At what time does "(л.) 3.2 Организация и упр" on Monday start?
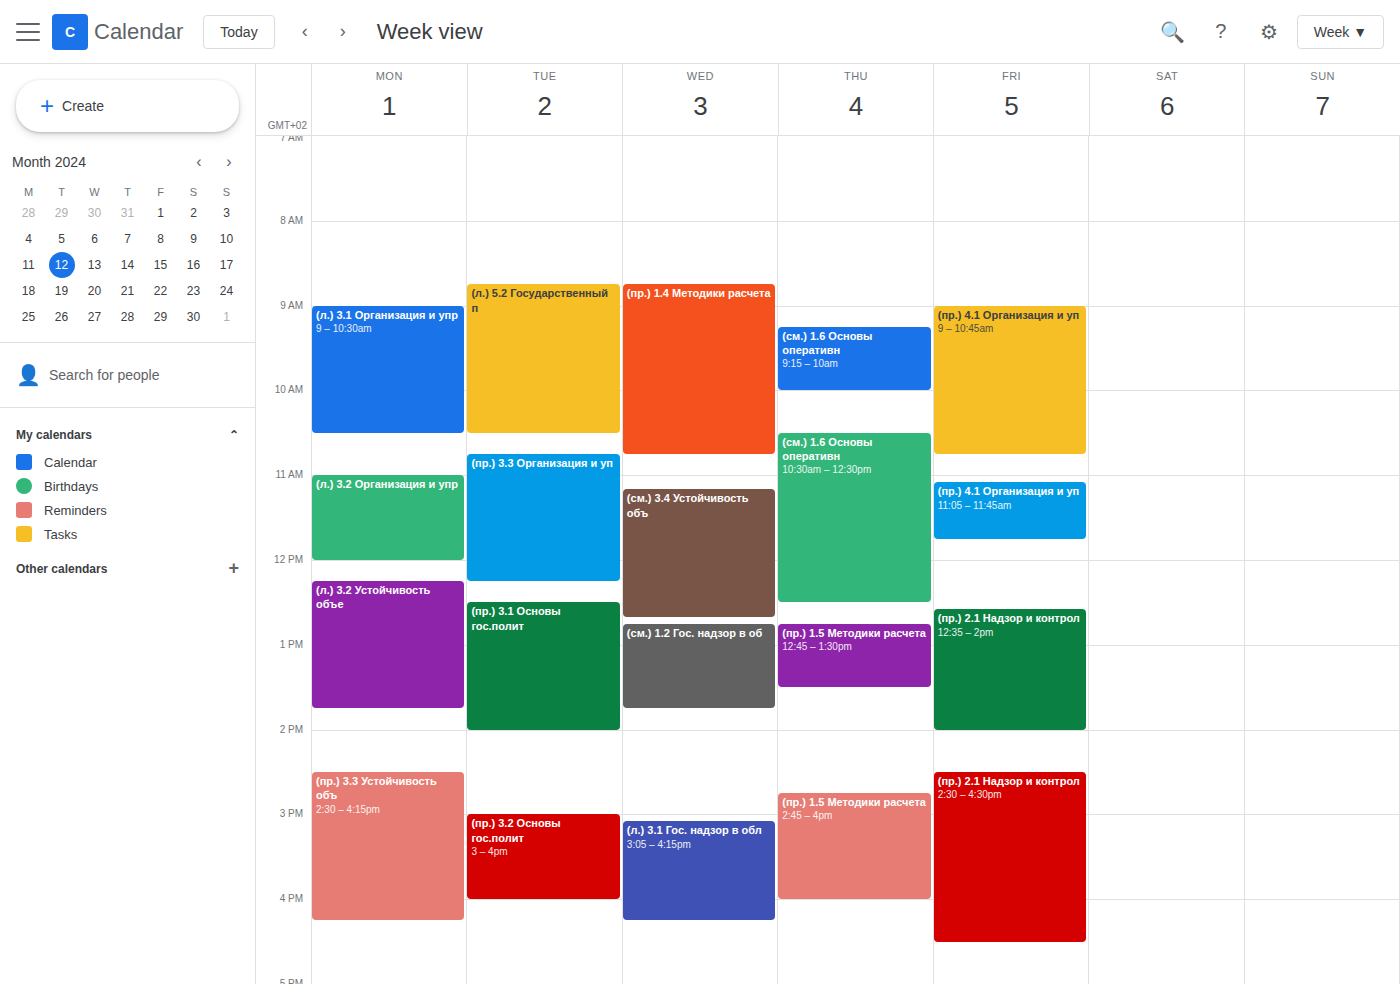
11:00 AM